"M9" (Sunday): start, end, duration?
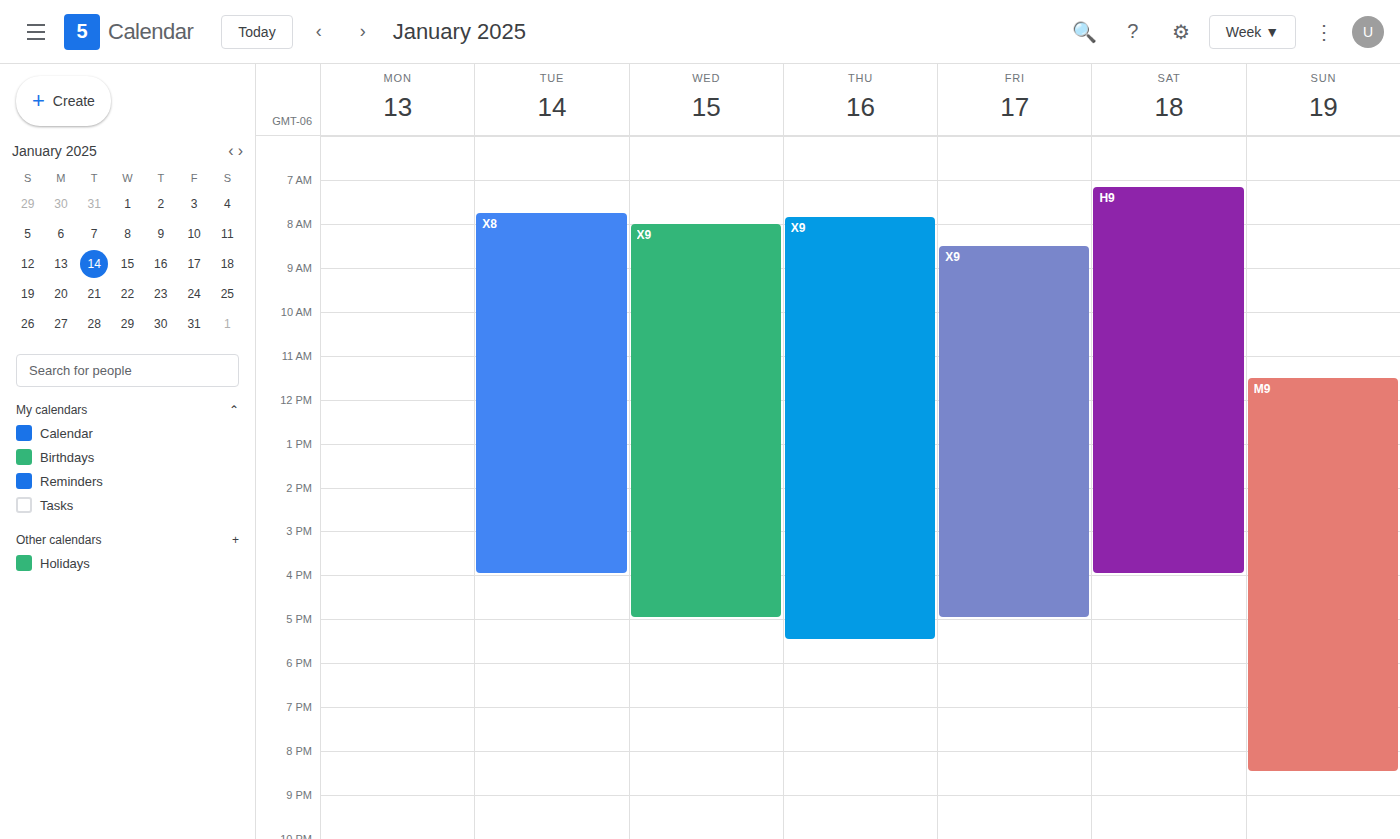
11:30 AM to 8:30 PM, 9 hours